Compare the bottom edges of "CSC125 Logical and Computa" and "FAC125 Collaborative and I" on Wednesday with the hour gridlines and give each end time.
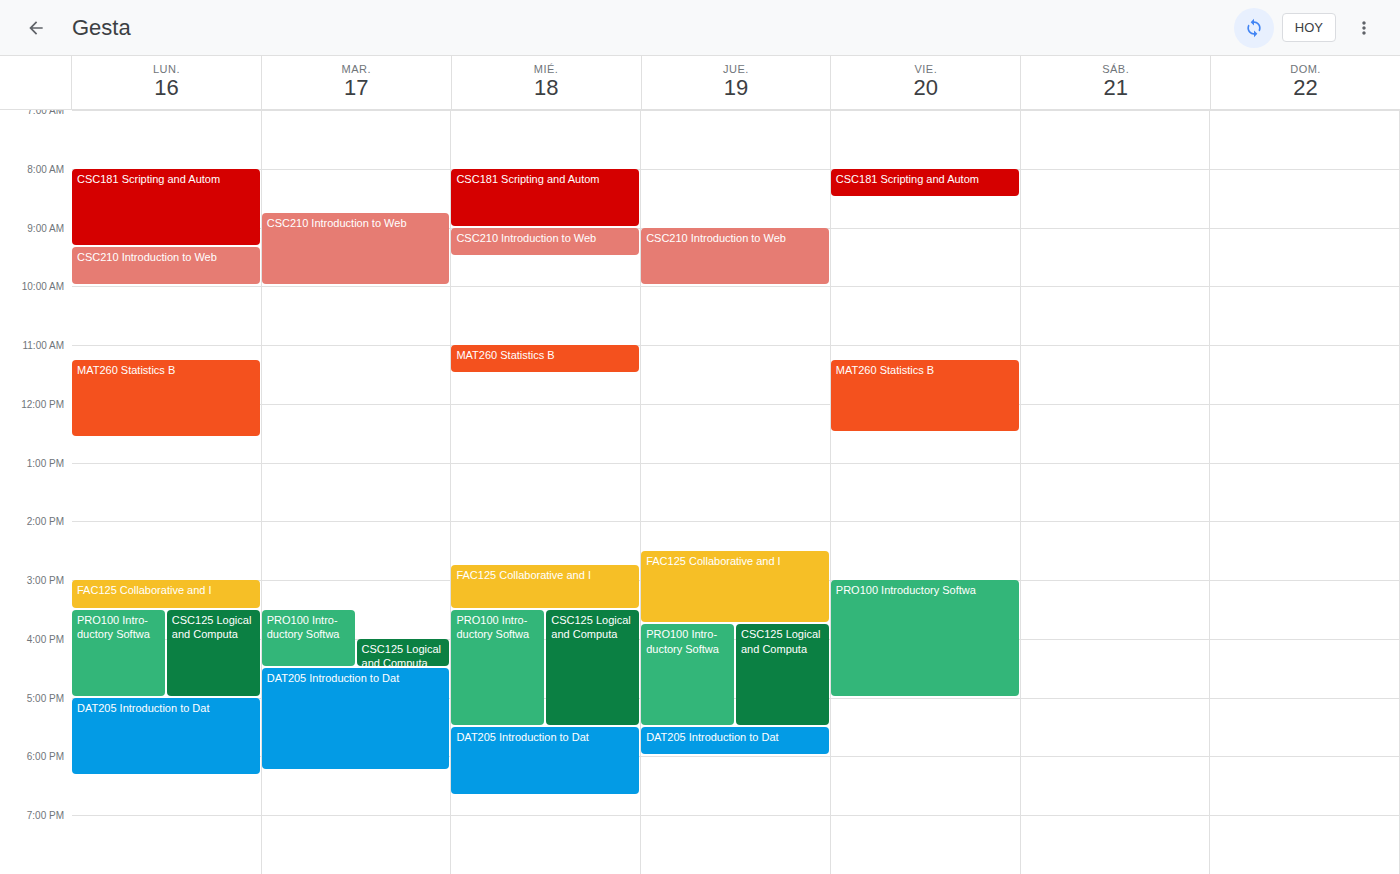
"CSC125 Logical and Computa": 5:30 PM, halfway between the 5 PM and 6 PM lines. "FAC125 Collaborative and I": 3:30 PM, halfway between the 3 PM and 4 PM lines.